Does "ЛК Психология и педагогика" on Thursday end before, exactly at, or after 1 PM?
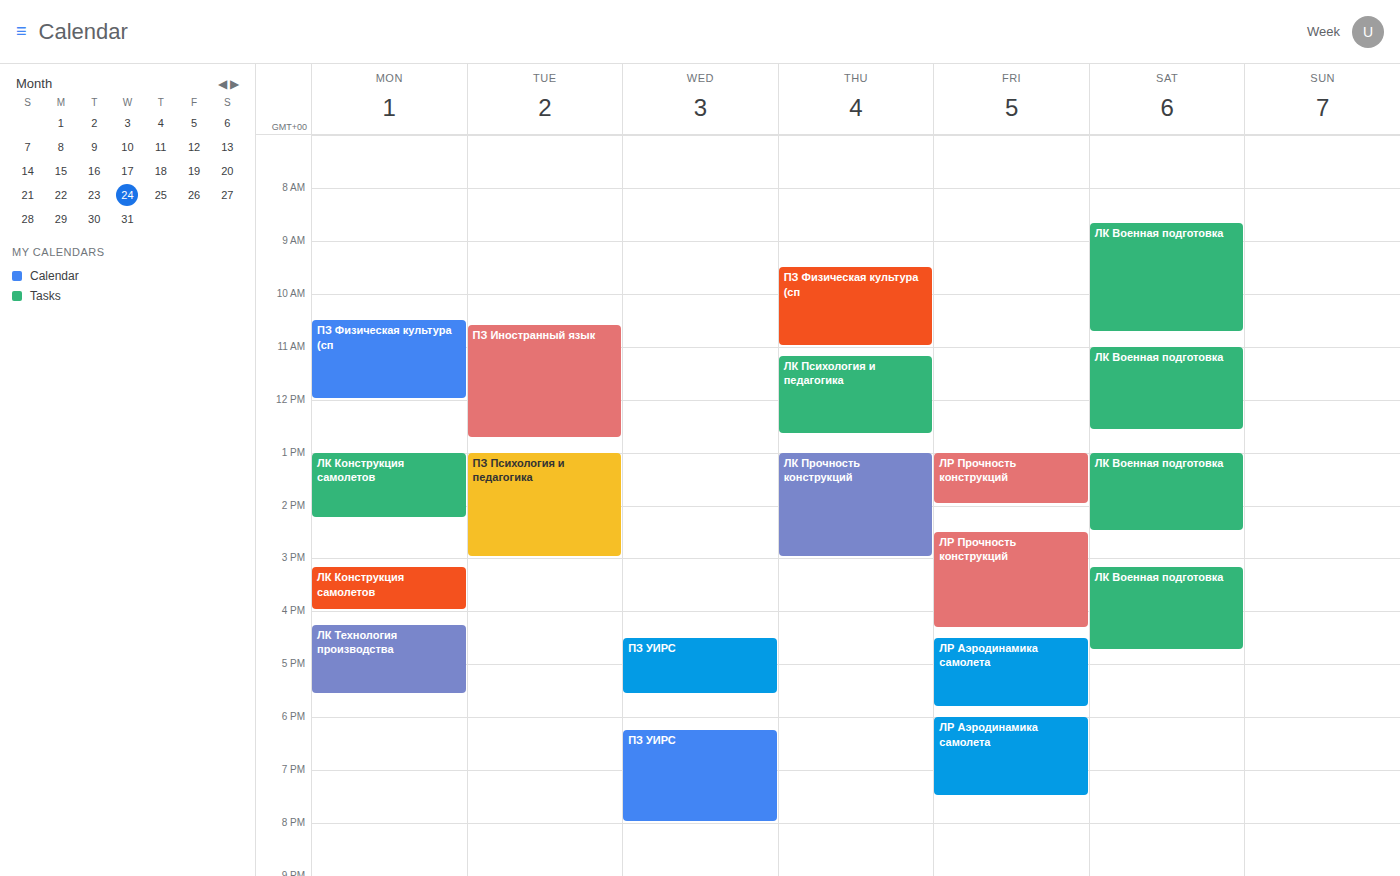
12:40 PM -- before 1 PM, 20 minutes above the 1 PM line.